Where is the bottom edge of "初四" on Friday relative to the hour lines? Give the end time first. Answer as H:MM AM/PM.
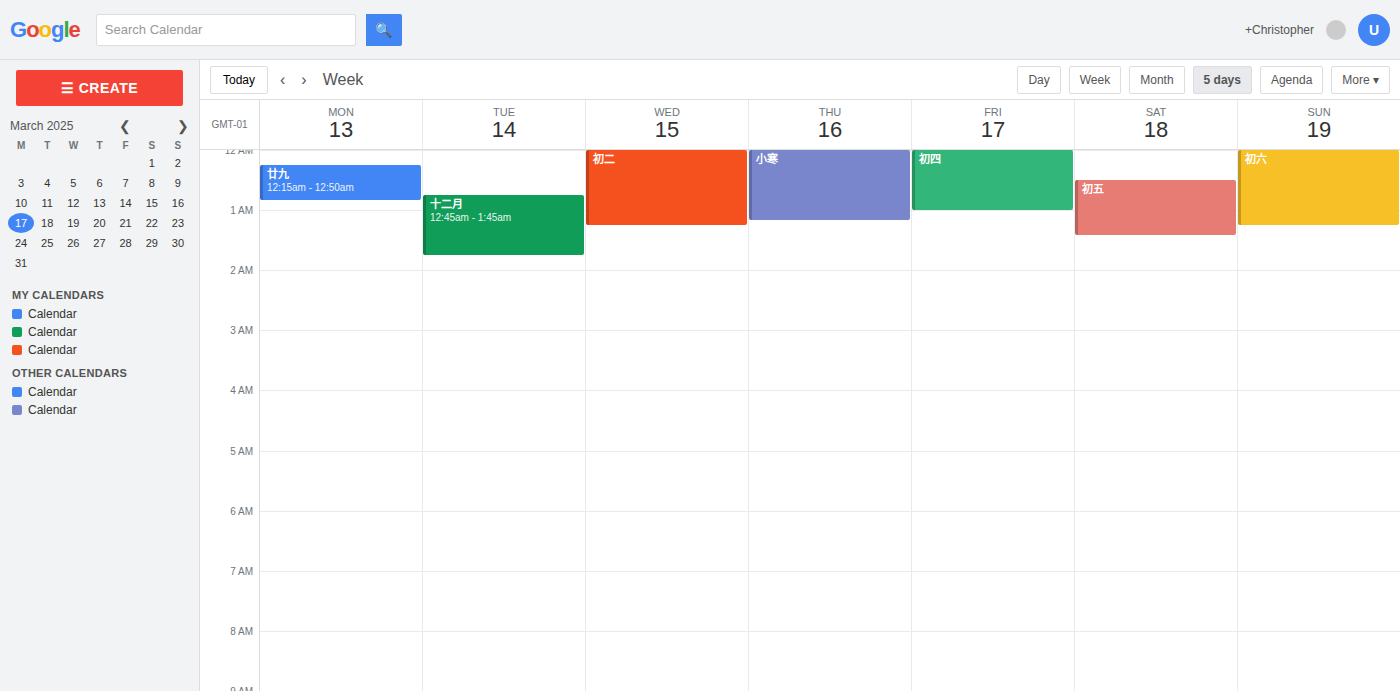
1:00 AM -- exactly on the 1 AM line.